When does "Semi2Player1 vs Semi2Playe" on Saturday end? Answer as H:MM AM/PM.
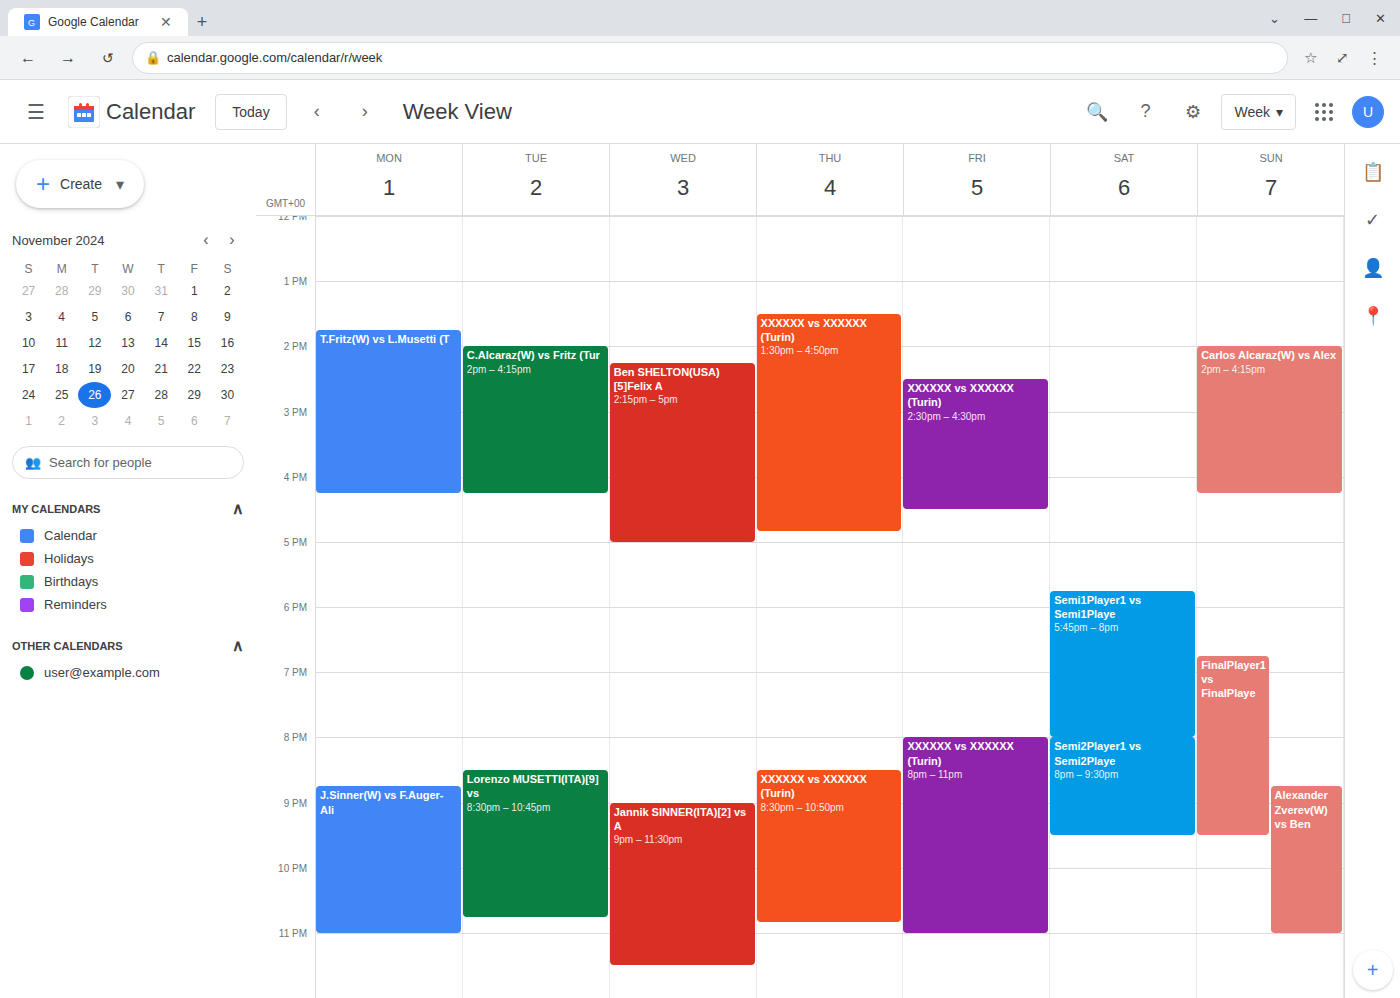
9:30 PM